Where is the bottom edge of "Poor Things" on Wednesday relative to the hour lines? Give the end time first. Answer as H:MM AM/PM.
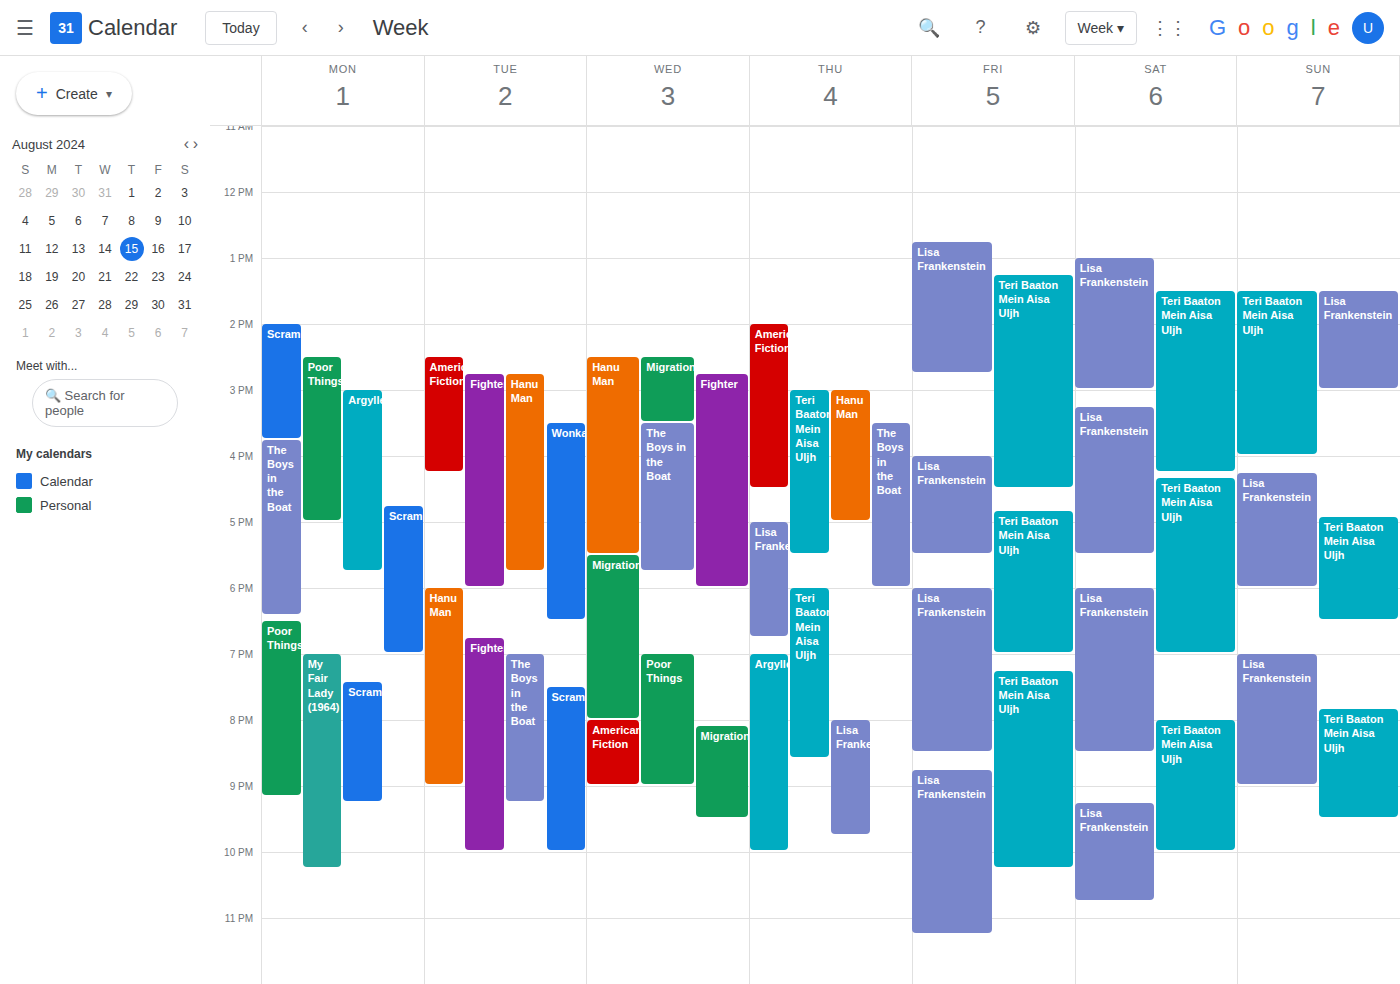
9:00 PM -- exactly on the 9 PM line.